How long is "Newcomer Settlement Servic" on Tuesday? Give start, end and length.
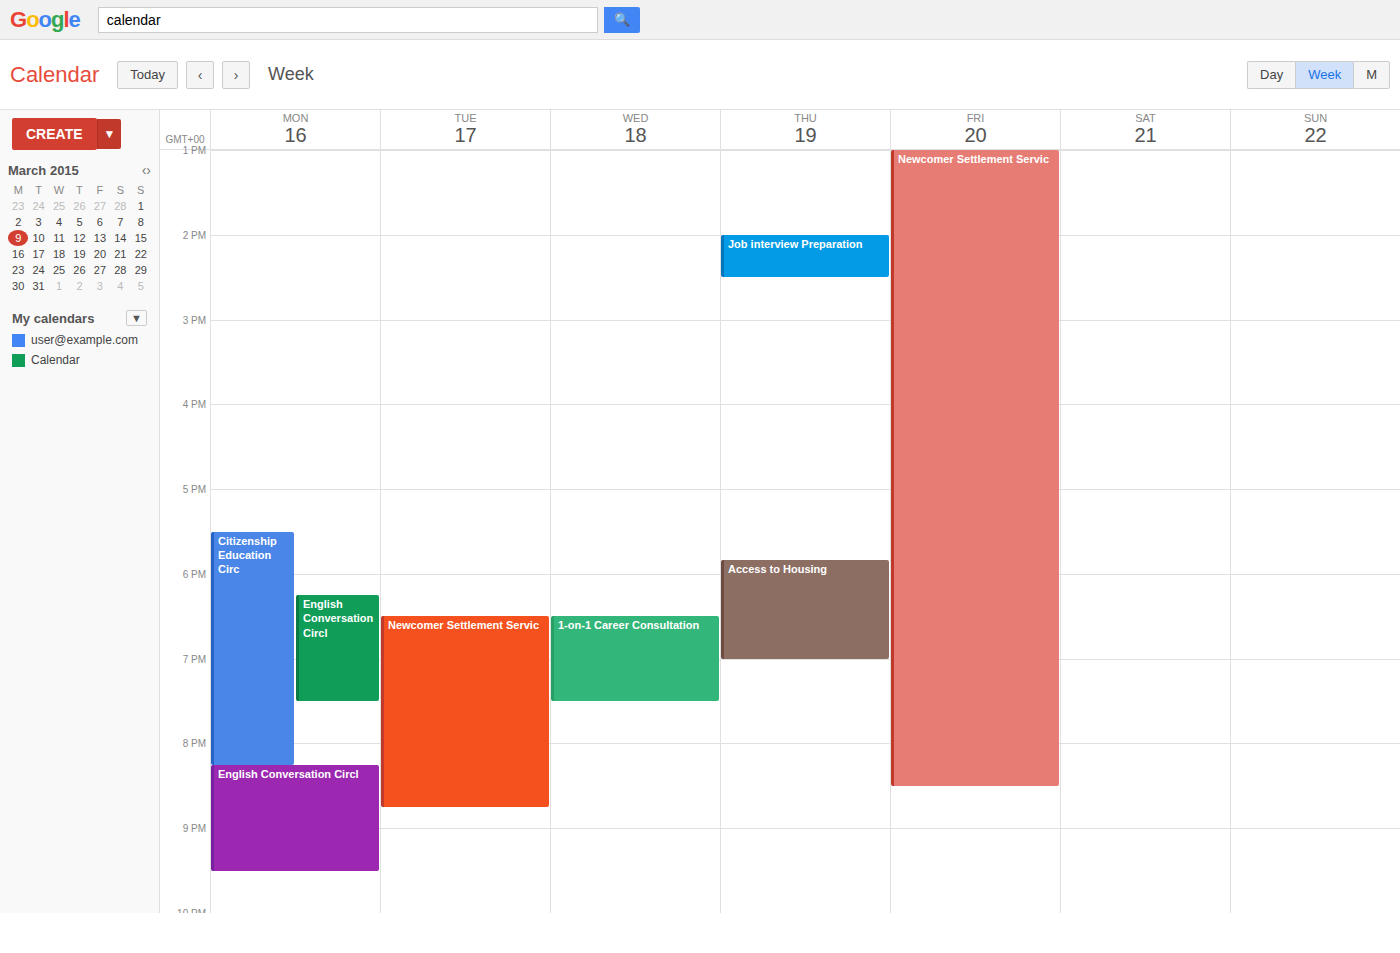
6:30 PM to 8:45 PM, 2 hours 15 minutes